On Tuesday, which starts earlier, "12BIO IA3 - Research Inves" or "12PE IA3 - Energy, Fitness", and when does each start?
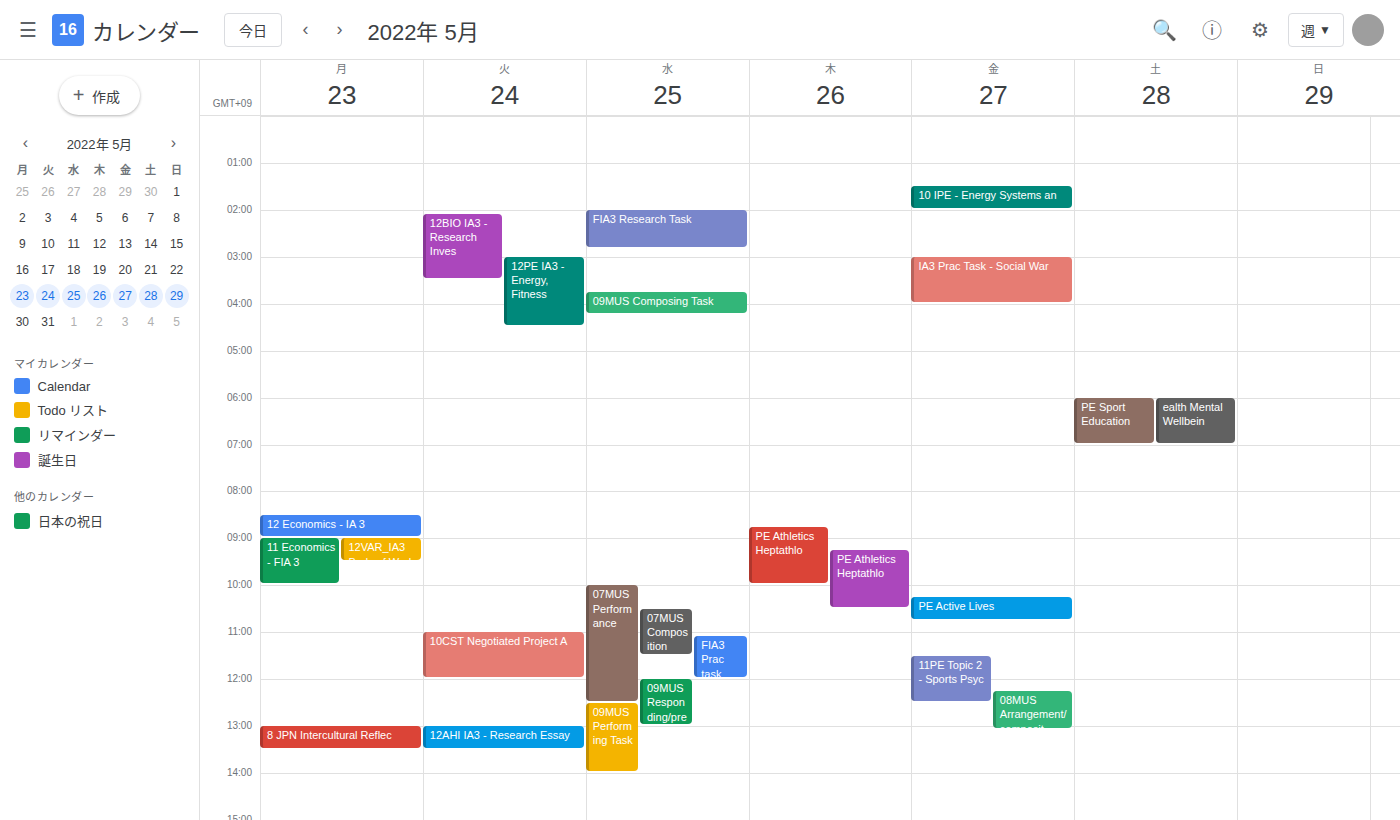
"12BIO IA3 - Research Inves" 2:05 AM; "12PE IA3 - Energy, Fitness" 3:00 AM.